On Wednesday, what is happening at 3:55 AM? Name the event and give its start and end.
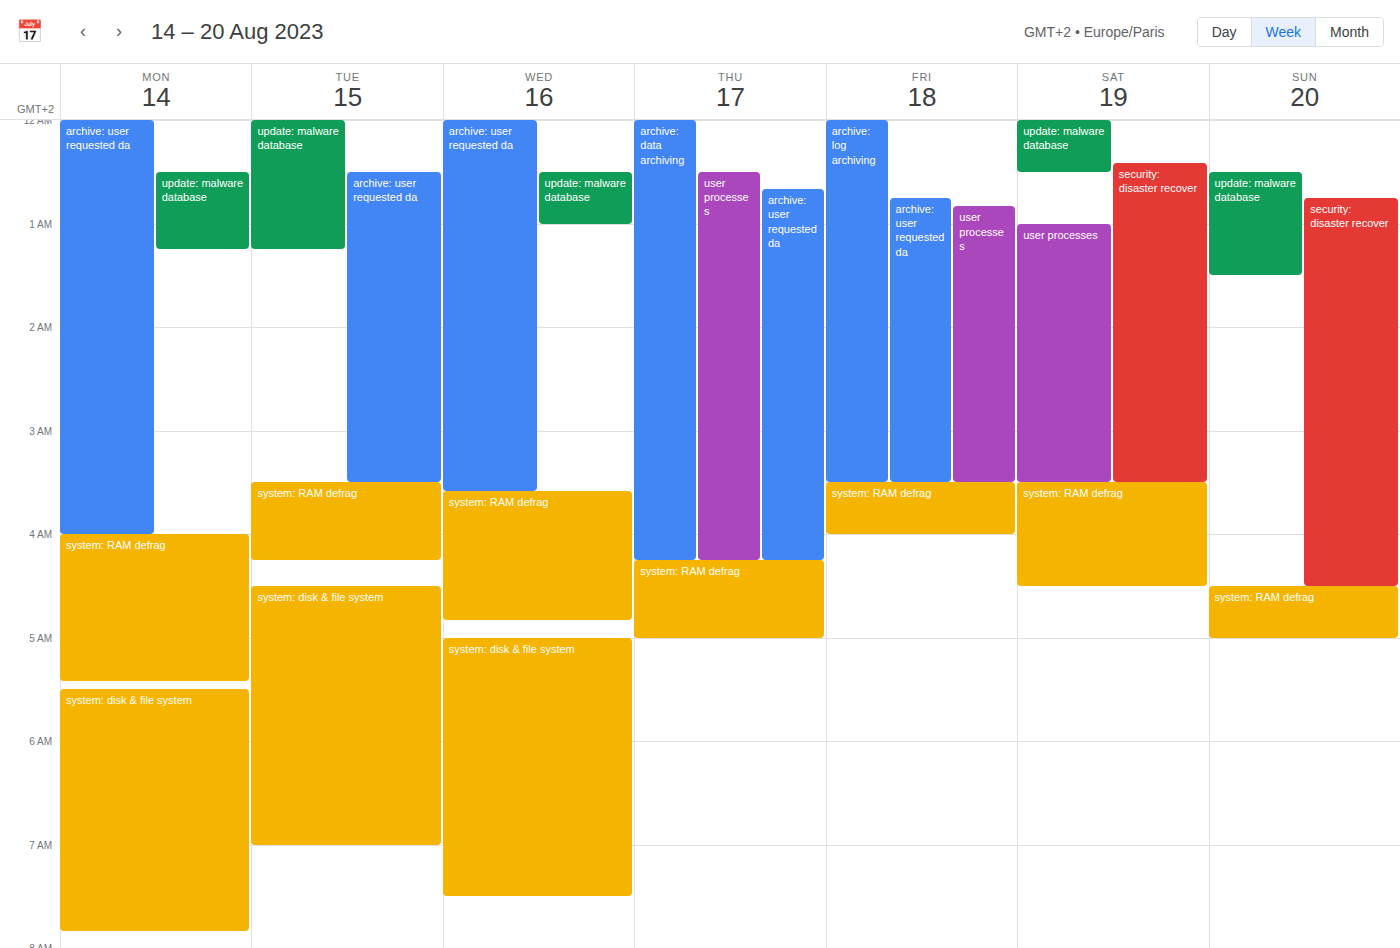
"system: RAM defrag", 3:35 AM to 4:50 AM